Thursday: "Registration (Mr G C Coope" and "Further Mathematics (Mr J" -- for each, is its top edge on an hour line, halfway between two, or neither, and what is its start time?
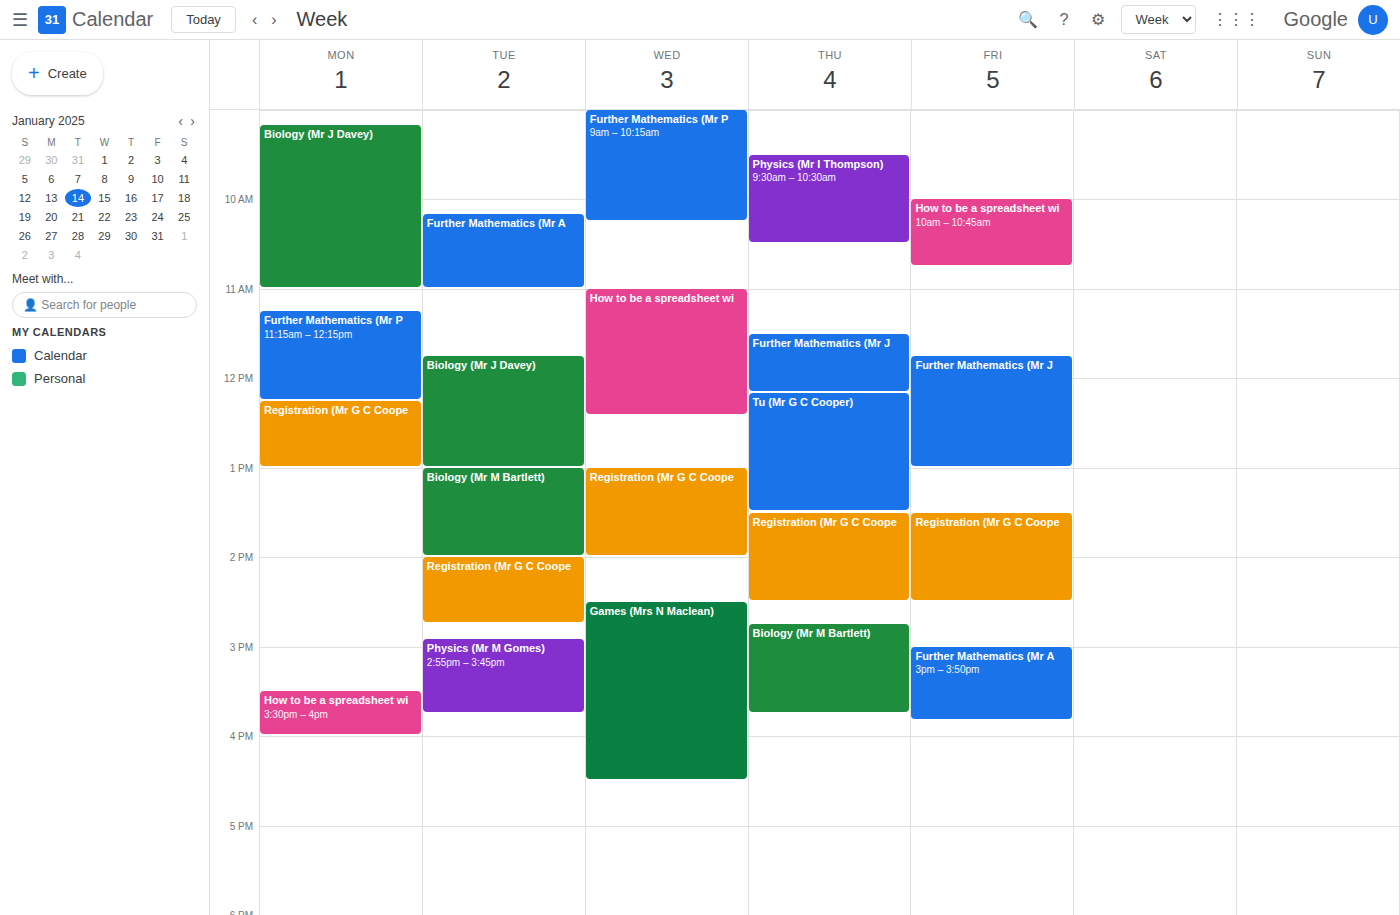
"Registration (Mr G C Coope": 1:30 PM, halfway between the 1 PM and 2 PM lines. "Further Mathematics (Mr J": 11:30 AM, halfway between the 11 AM and 12 PM lines.